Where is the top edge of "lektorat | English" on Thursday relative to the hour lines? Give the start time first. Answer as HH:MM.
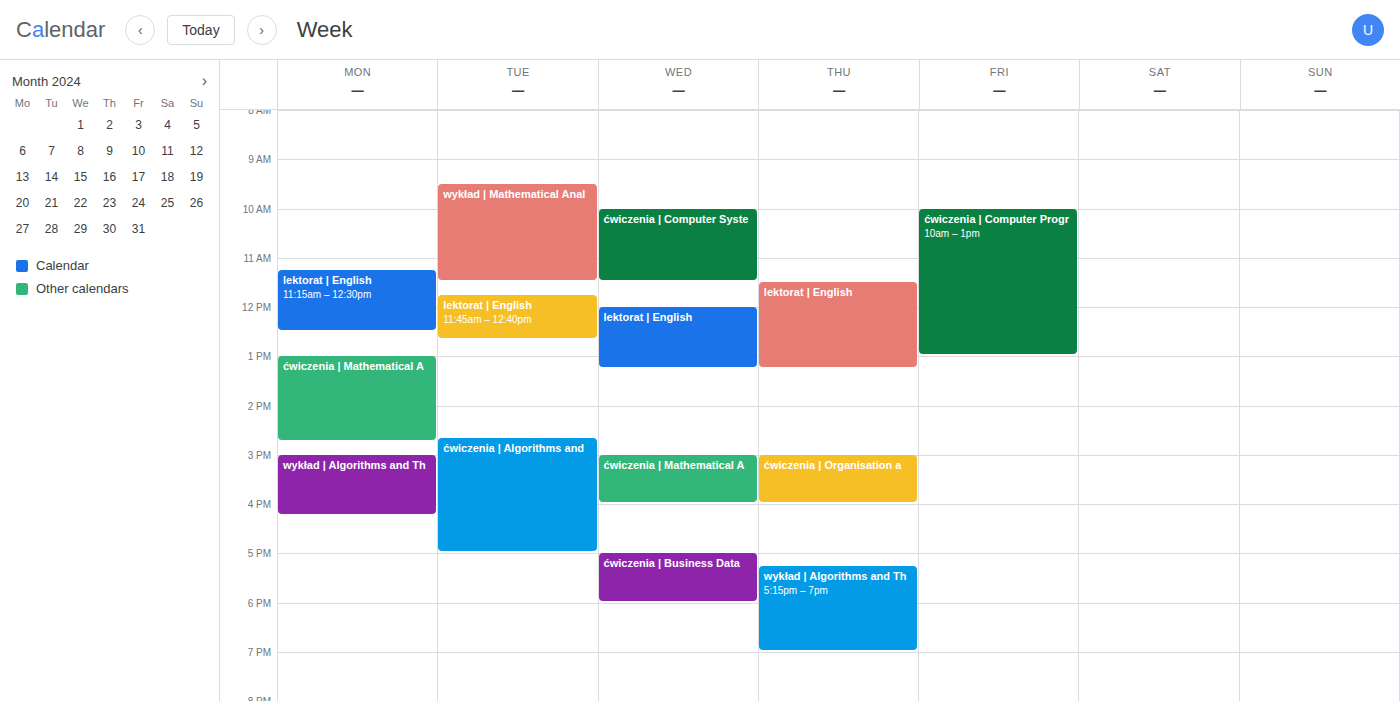
11:30 -- halfway between the 11:00 and 12:00 lines.